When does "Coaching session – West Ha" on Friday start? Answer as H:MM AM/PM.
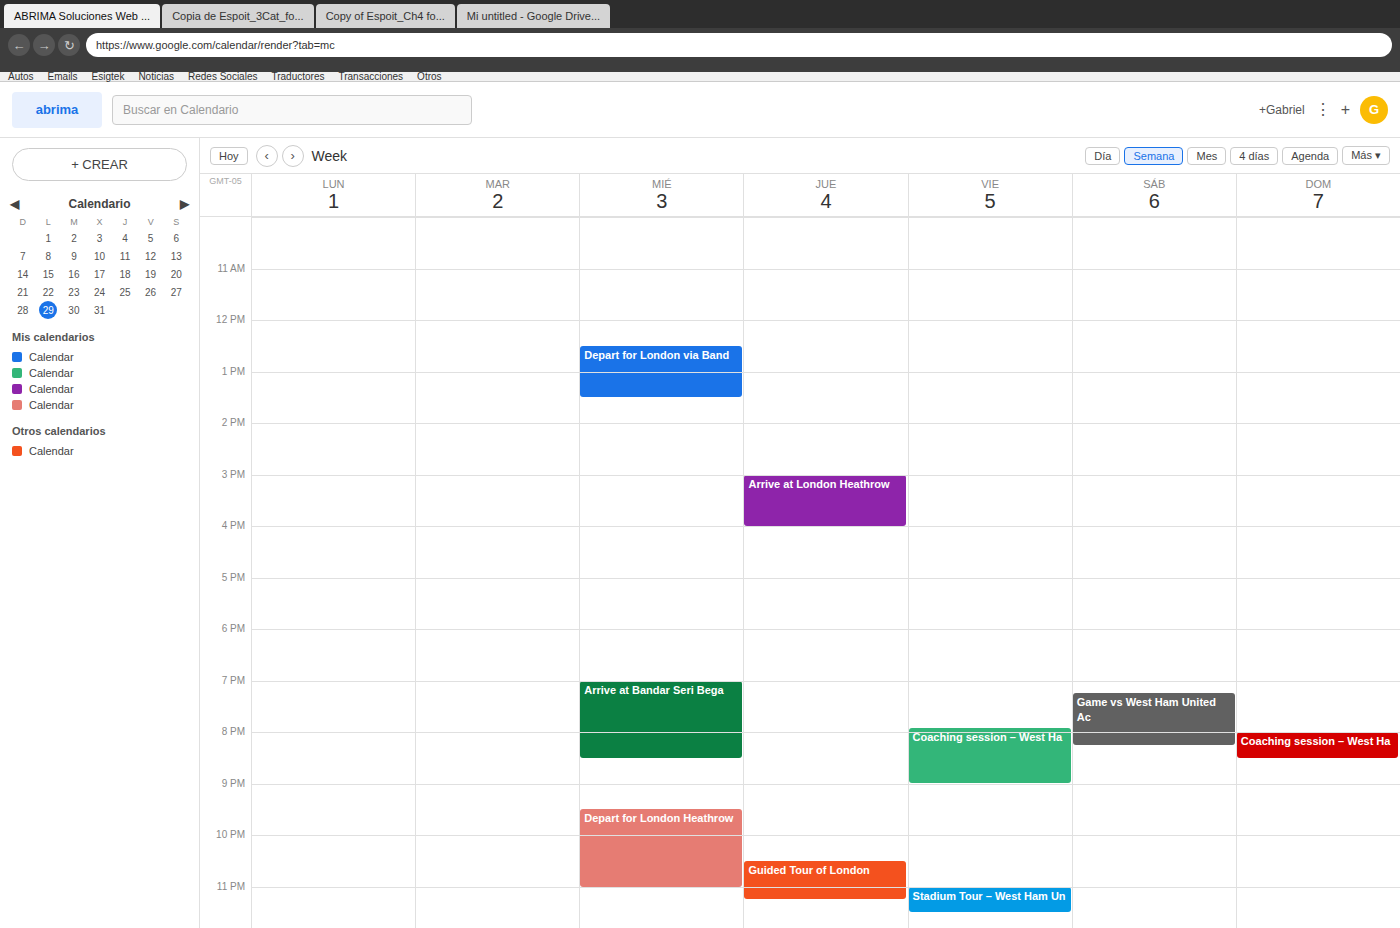
7:55 PM